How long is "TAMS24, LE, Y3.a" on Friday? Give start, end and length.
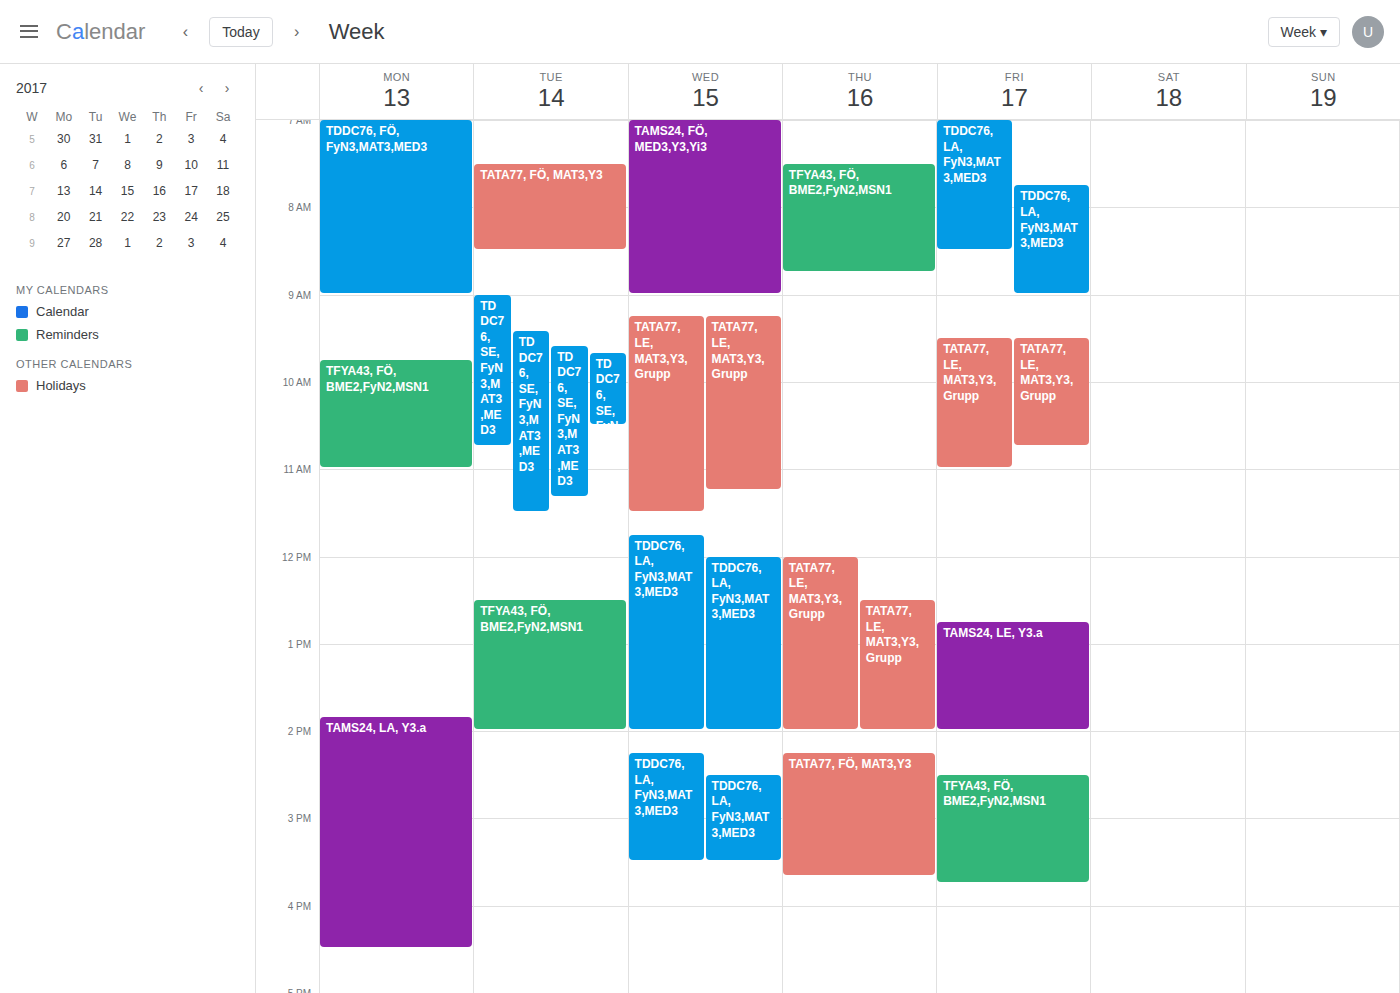
12:45 PM to 2:00 PM, 1 hour 15 minutes